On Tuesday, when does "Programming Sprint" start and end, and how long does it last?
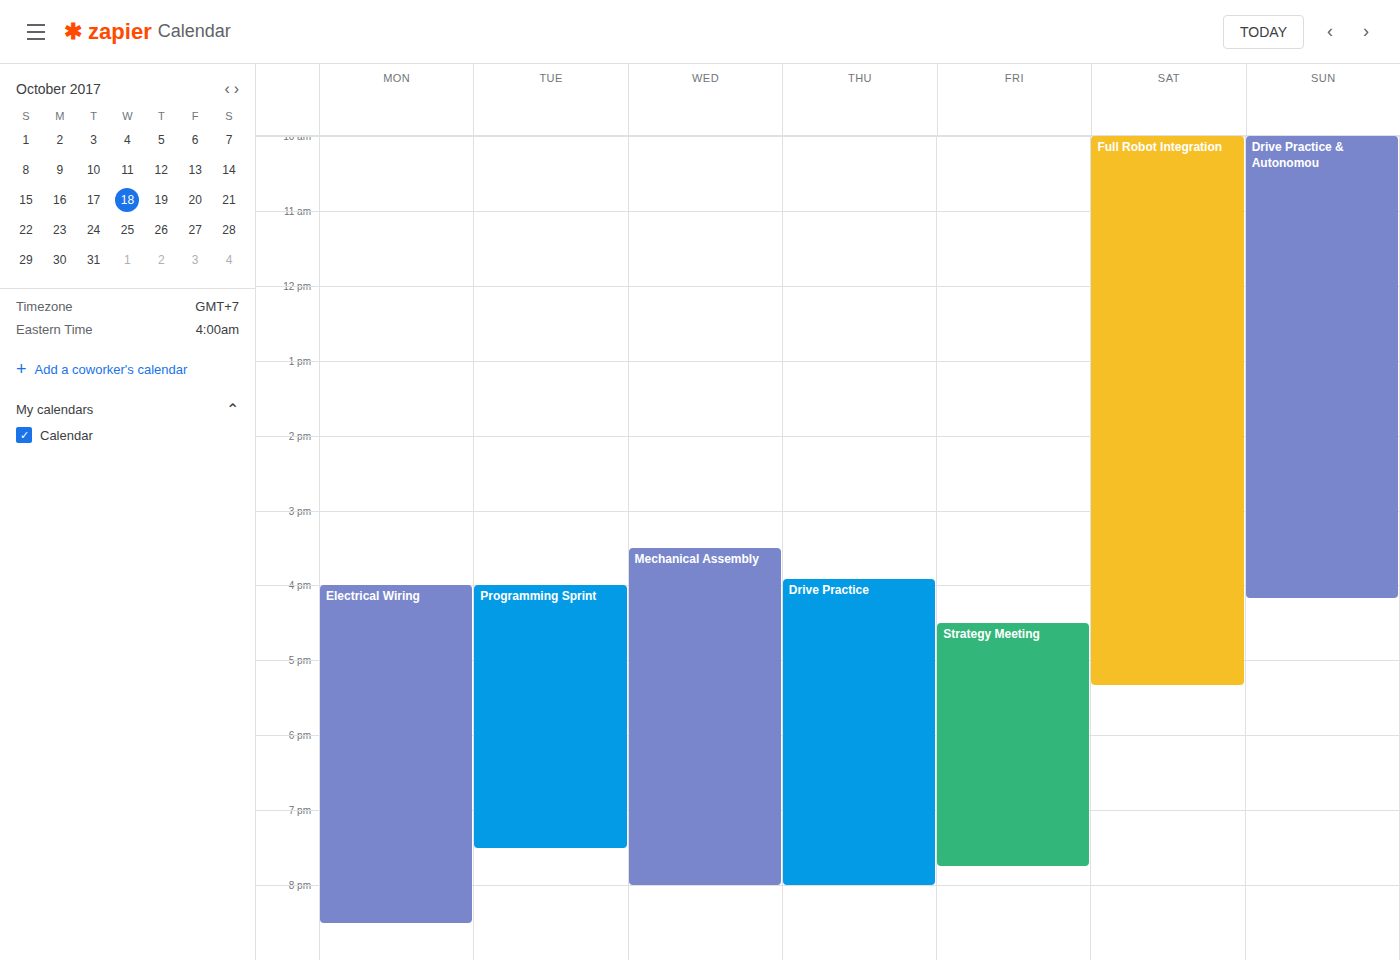
16:00 to 19:30, 3 hours 30 minutes